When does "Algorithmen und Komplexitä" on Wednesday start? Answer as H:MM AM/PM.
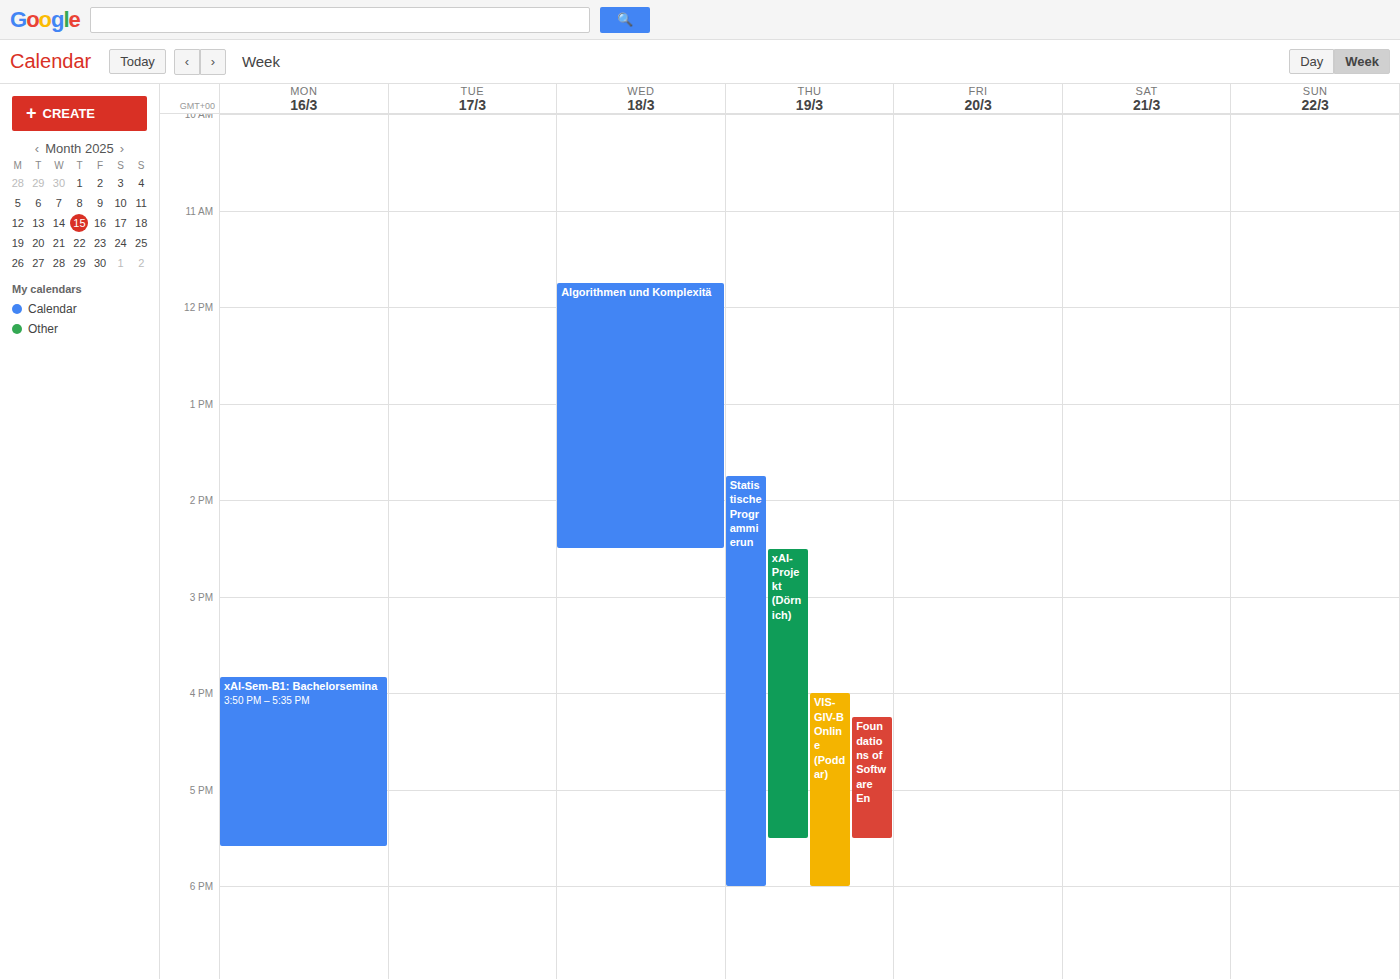
11:45 AM